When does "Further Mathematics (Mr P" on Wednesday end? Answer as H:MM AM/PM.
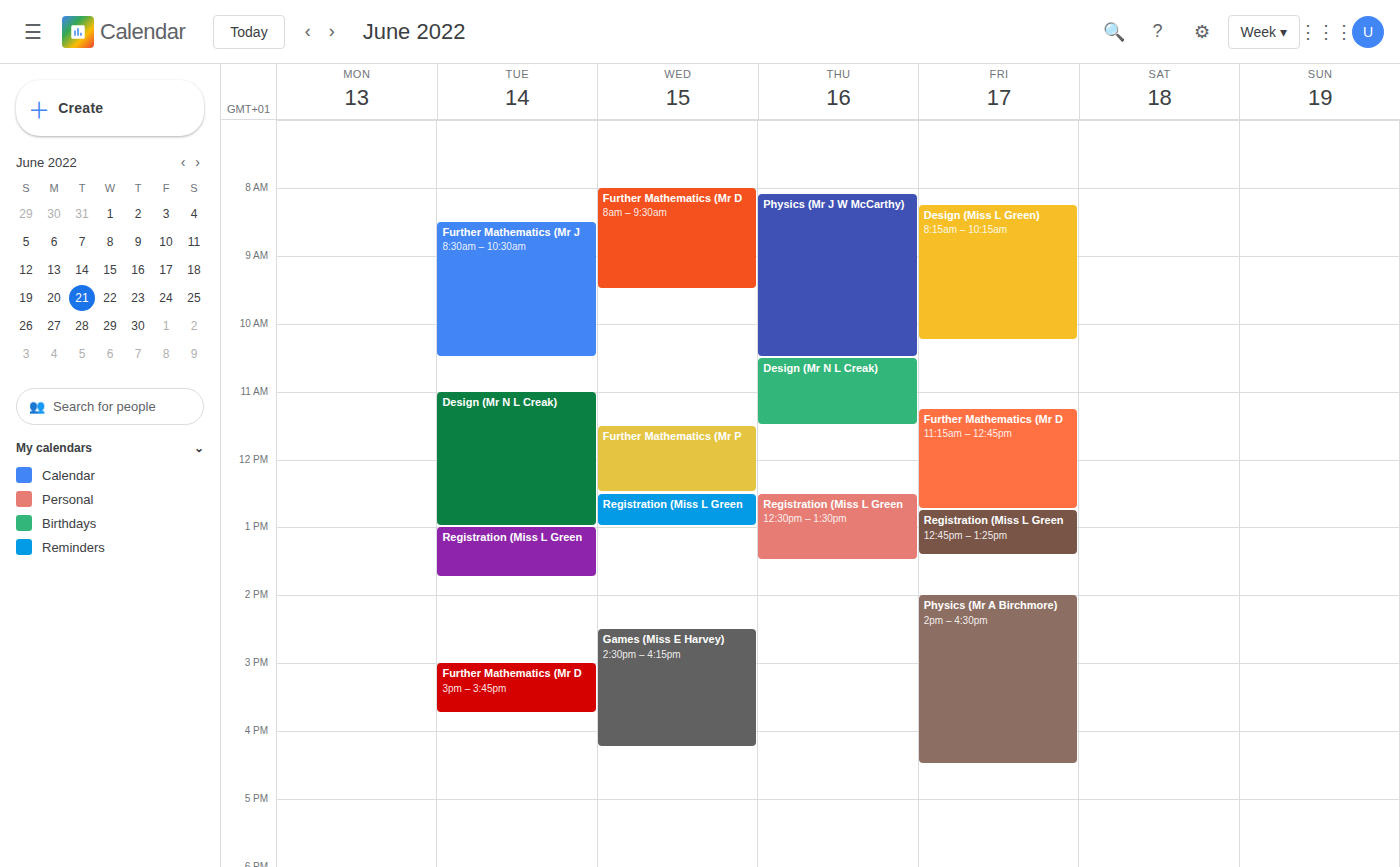
12:30 PM